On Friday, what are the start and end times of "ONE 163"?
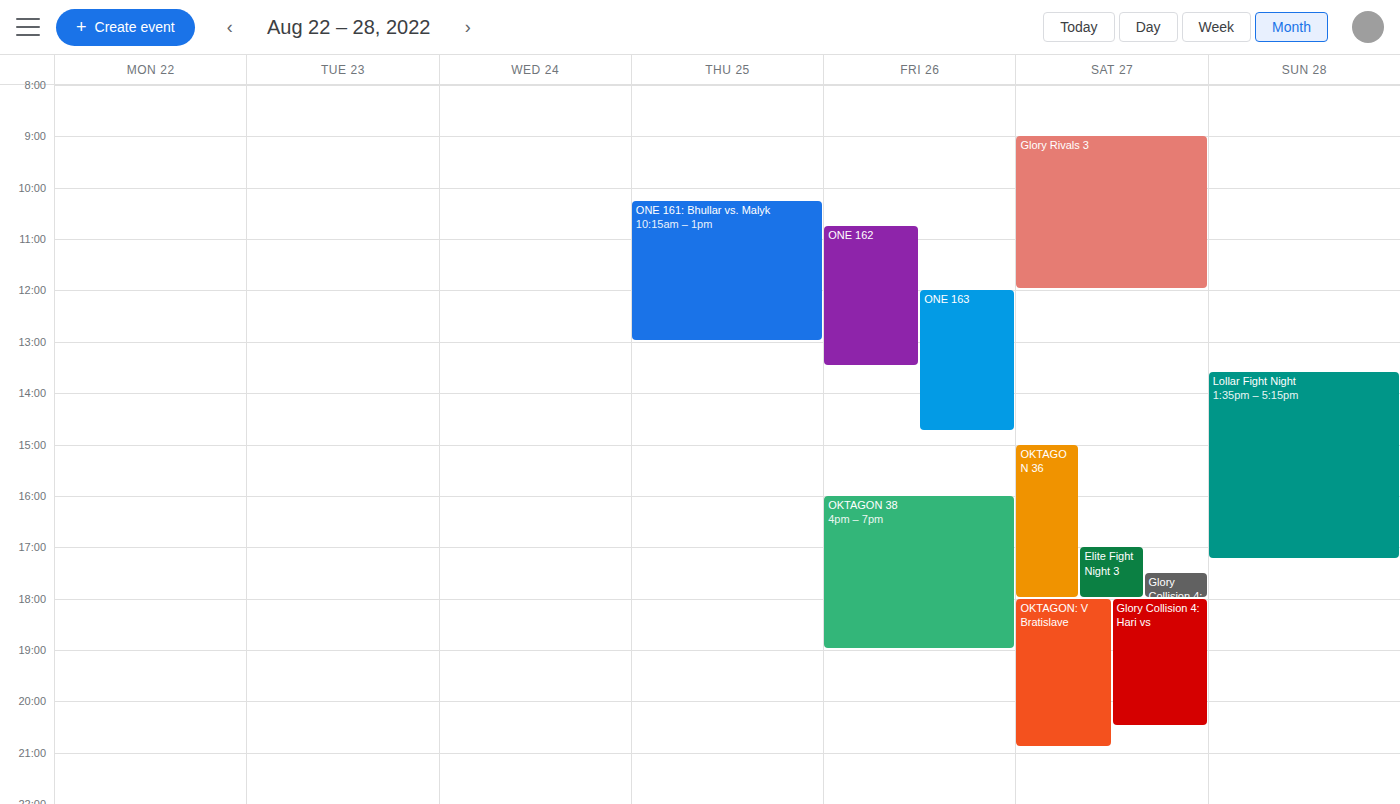
12:00 PM to 2:45 PM